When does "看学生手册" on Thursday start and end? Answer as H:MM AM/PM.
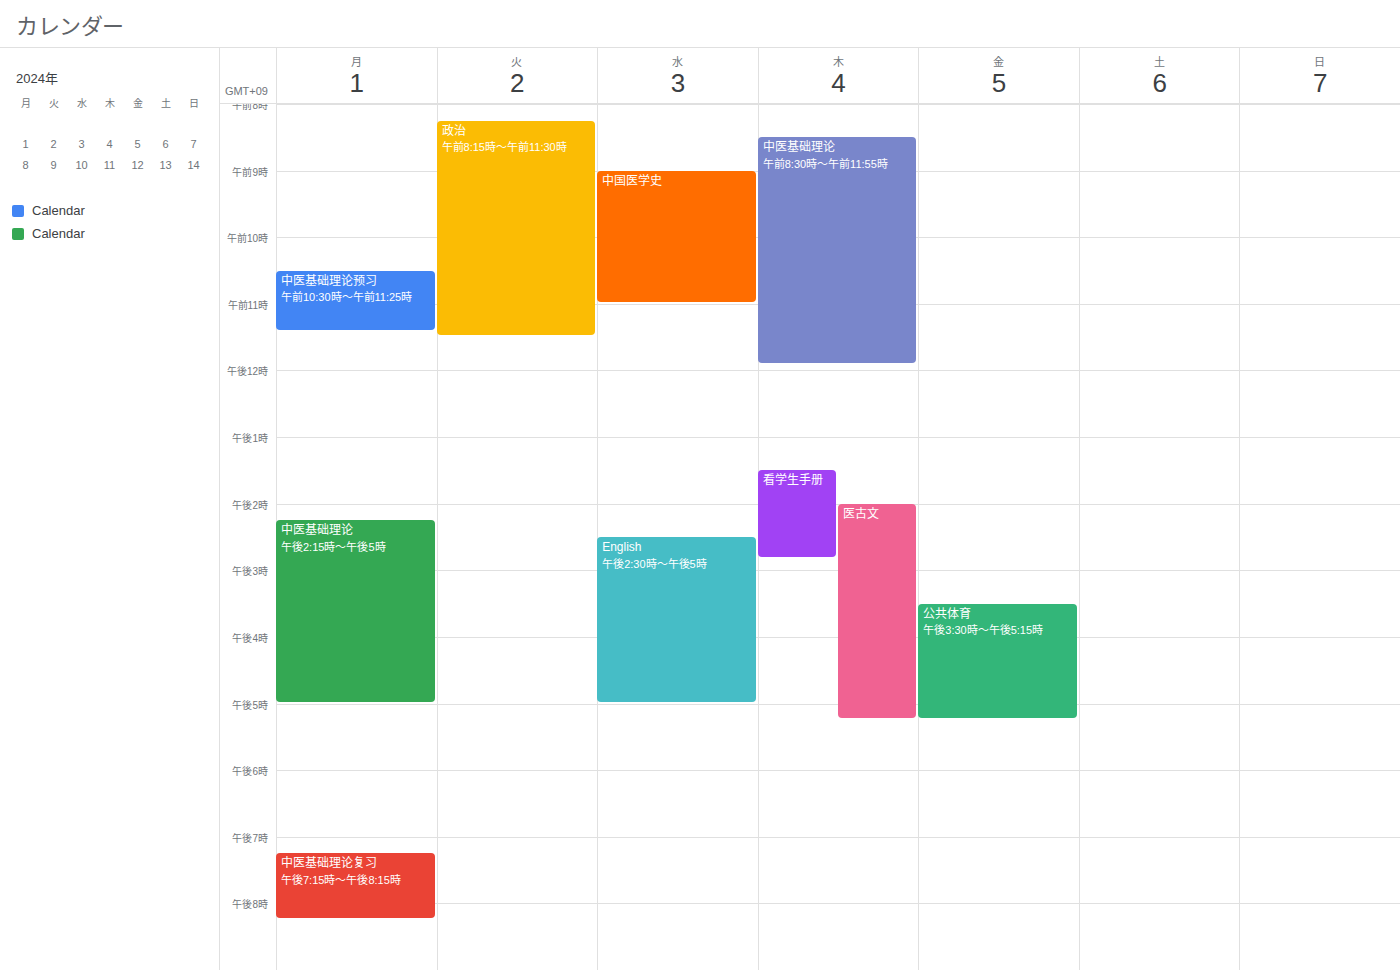
1:30 PM to 2:50 PM